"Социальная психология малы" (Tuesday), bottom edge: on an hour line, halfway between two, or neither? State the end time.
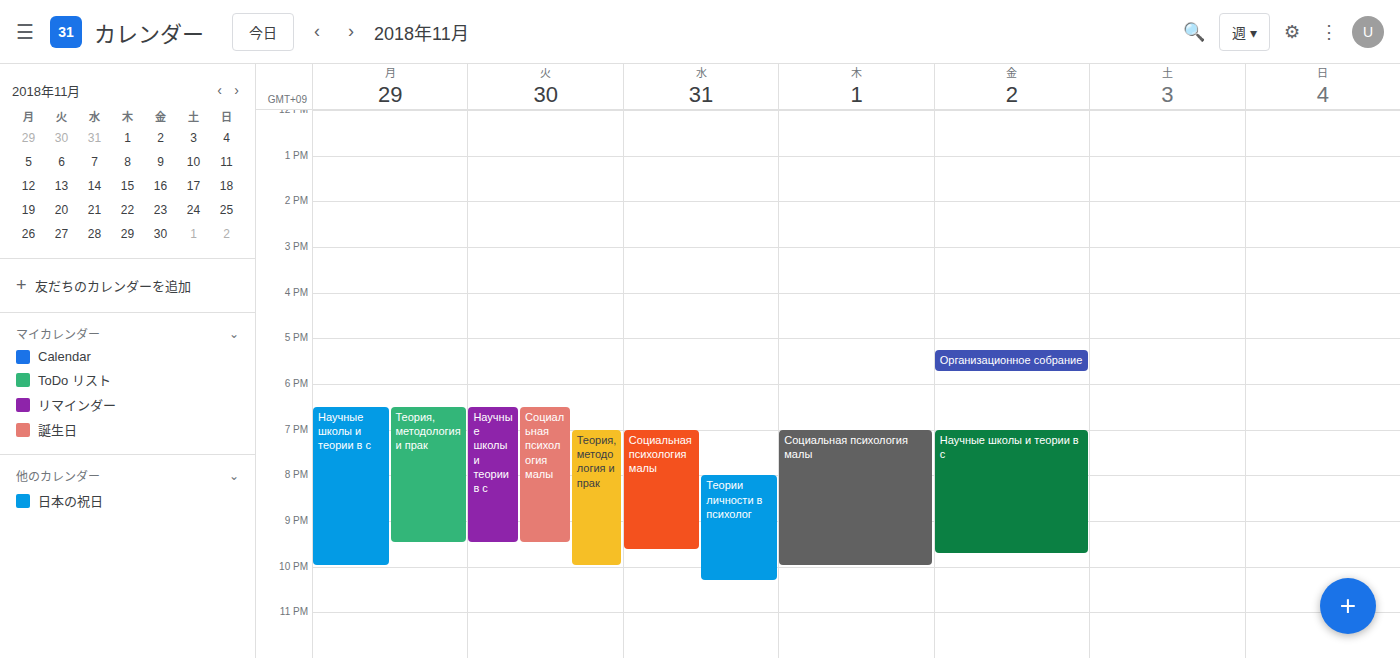
9:30 PM -- halfway between the 9 PM and 10 PM lines.